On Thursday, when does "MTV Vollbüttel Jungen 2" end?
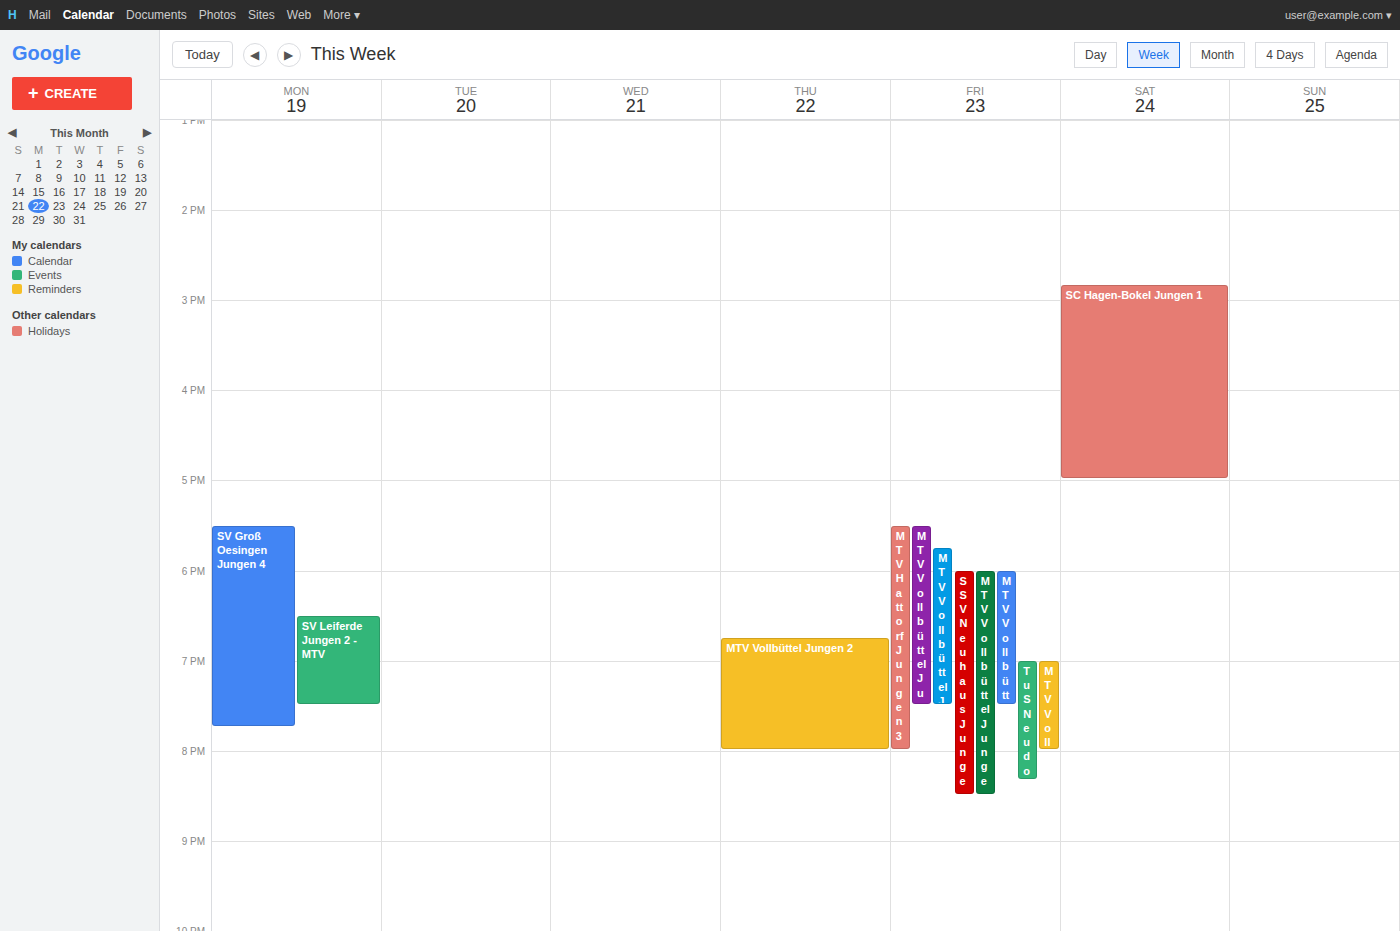
20:00